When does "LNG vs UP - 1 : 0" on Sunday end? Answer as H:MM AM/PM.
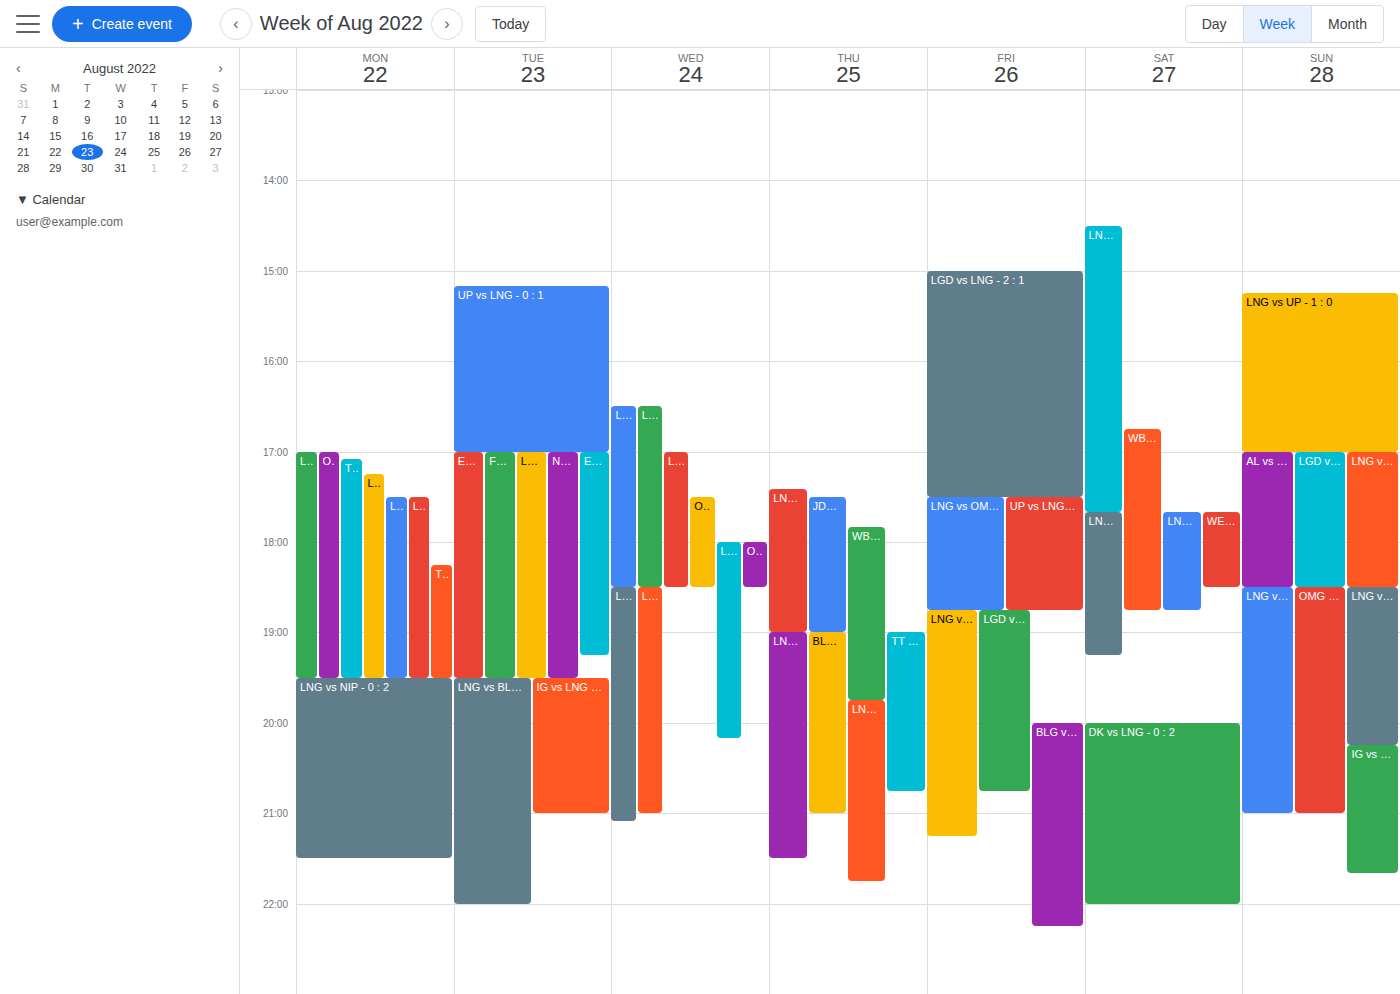
5:00 PM